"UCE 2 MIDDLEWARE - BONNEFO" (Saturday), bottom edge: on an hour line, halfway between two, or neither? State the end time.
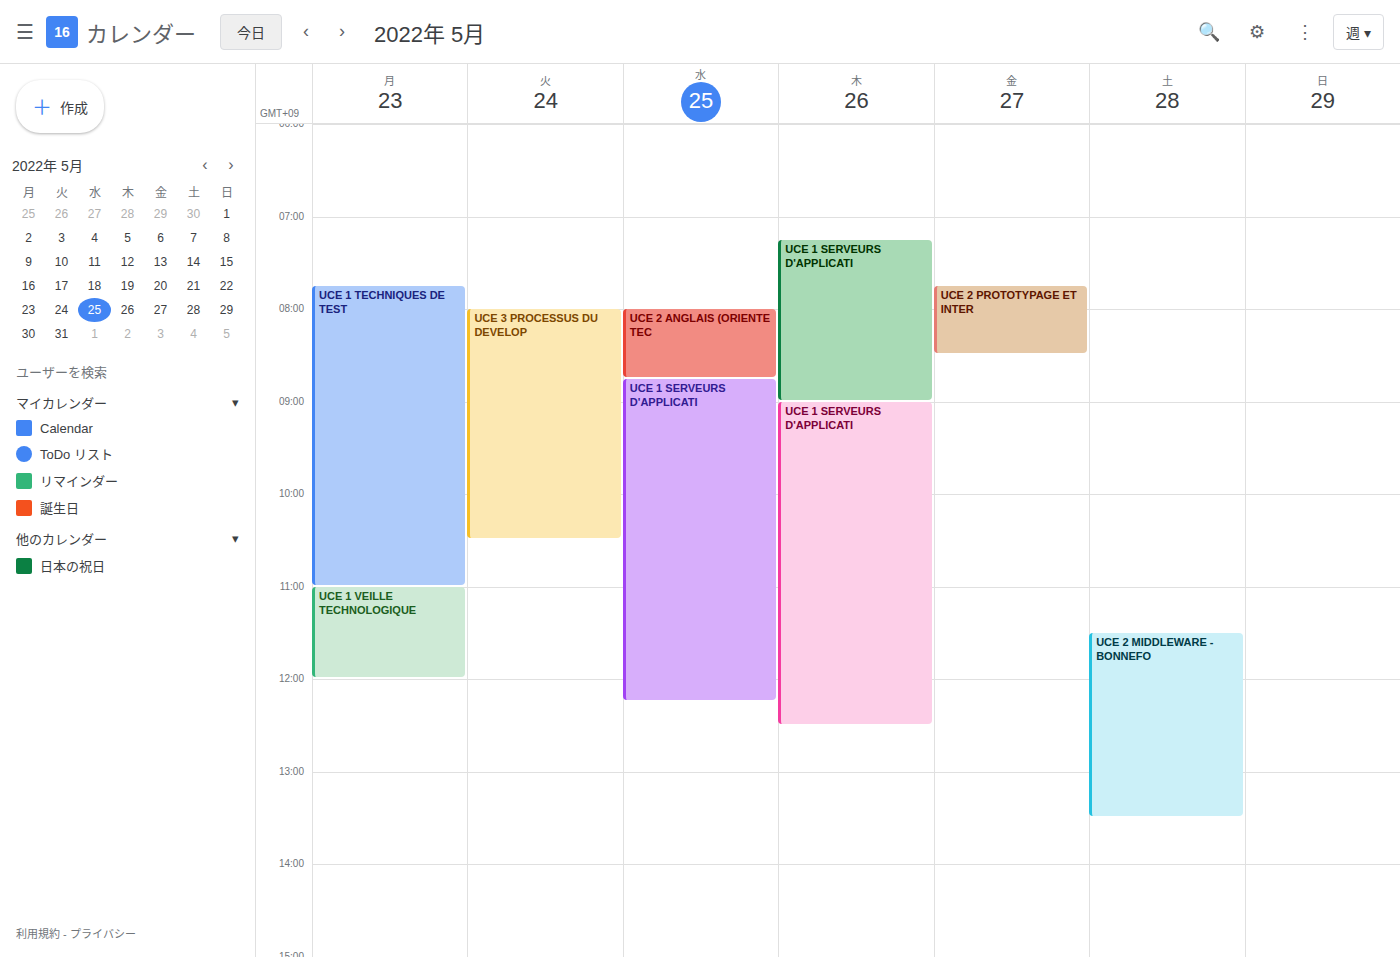
1:30 PM -- halfway between the 1 PM and 2 PM lines.